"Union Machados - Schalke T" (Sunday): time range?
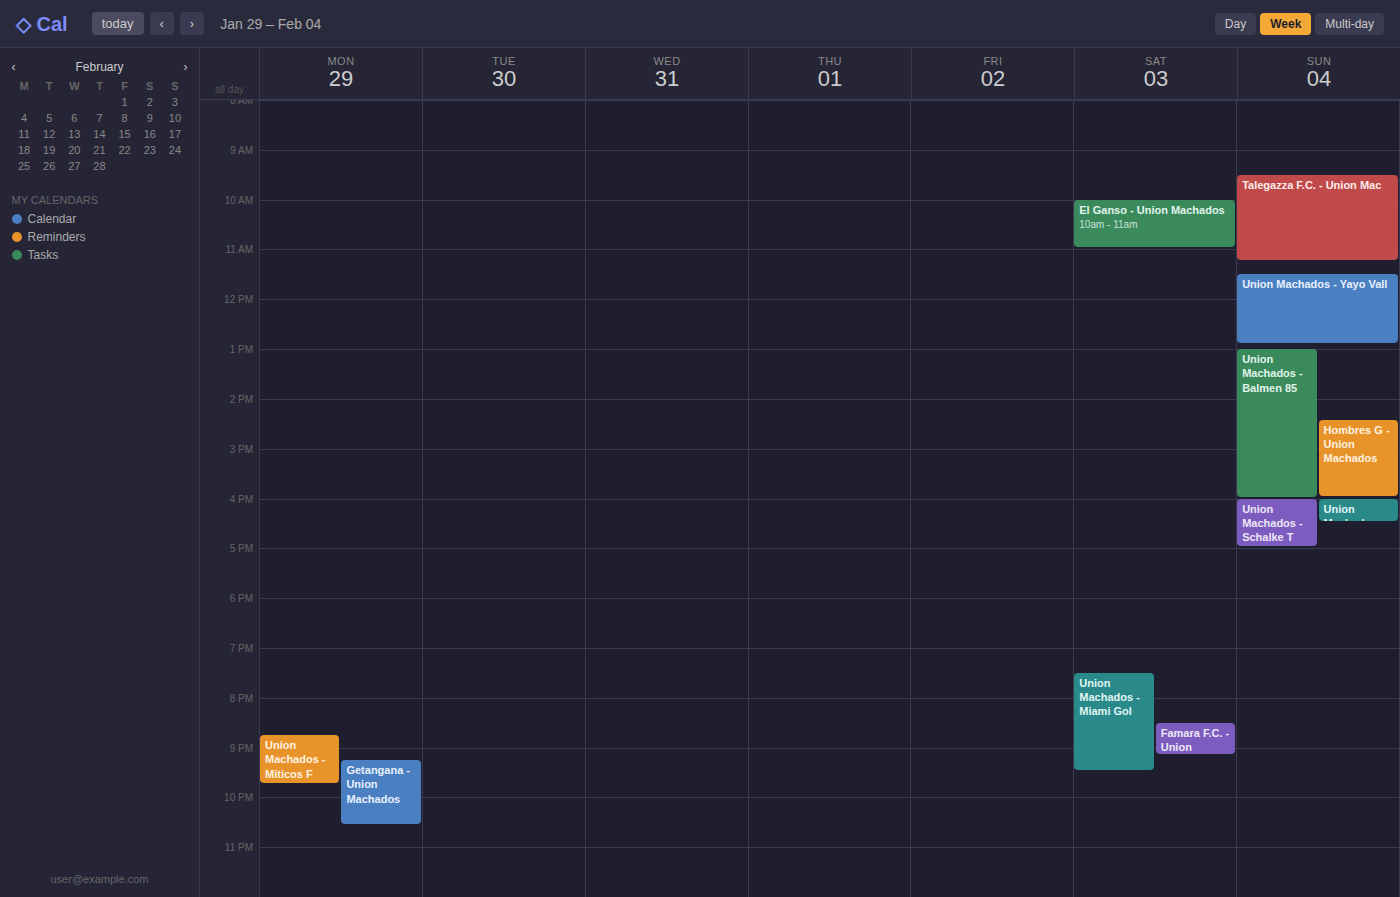
4:00 PM to 5:00 PM